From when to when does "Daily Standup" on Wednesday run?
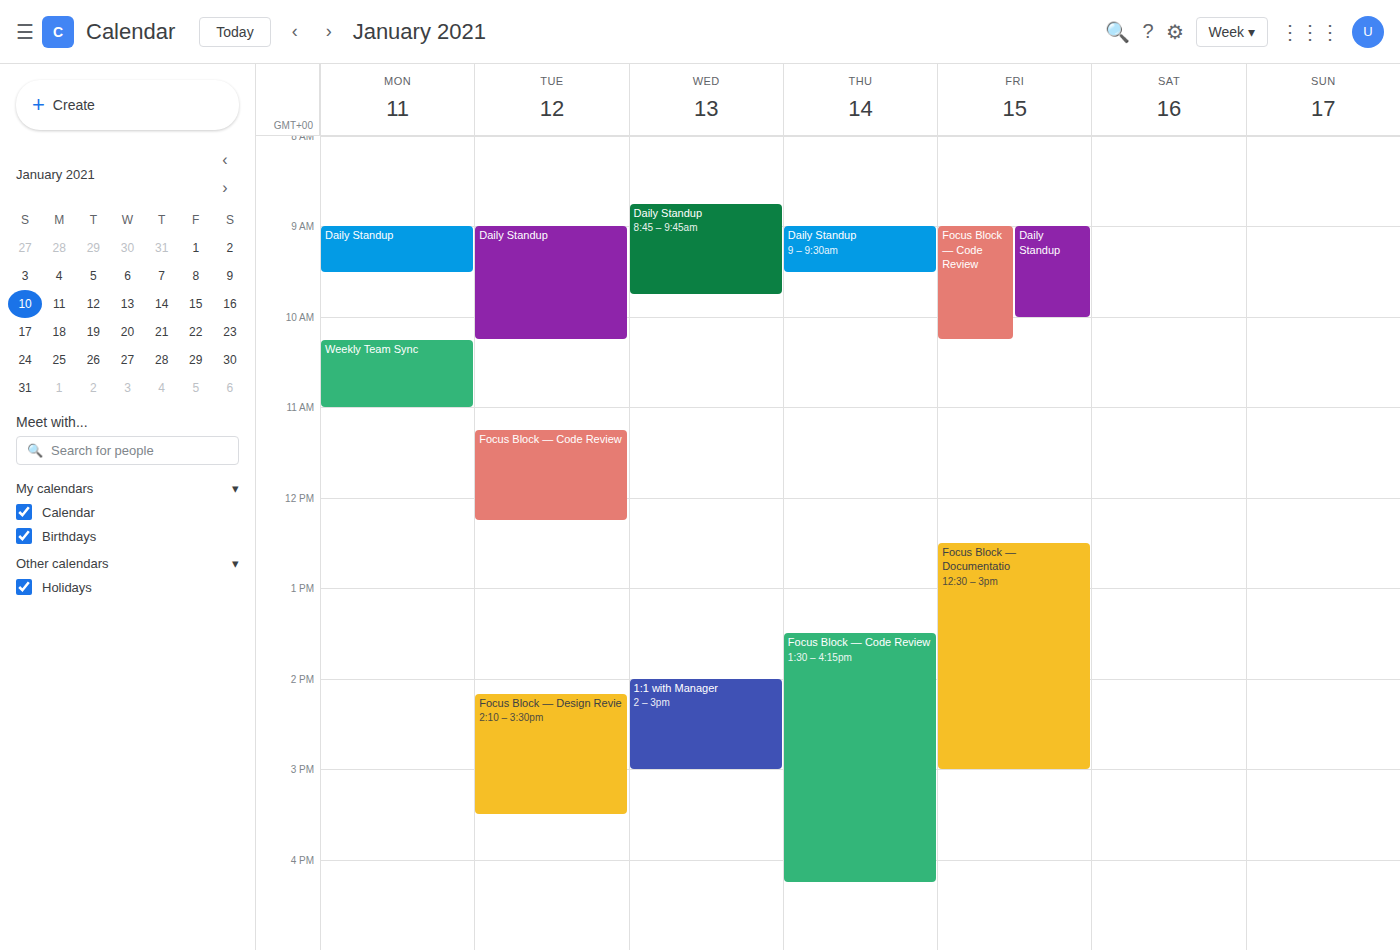
8:45 AM to 9:45 AM